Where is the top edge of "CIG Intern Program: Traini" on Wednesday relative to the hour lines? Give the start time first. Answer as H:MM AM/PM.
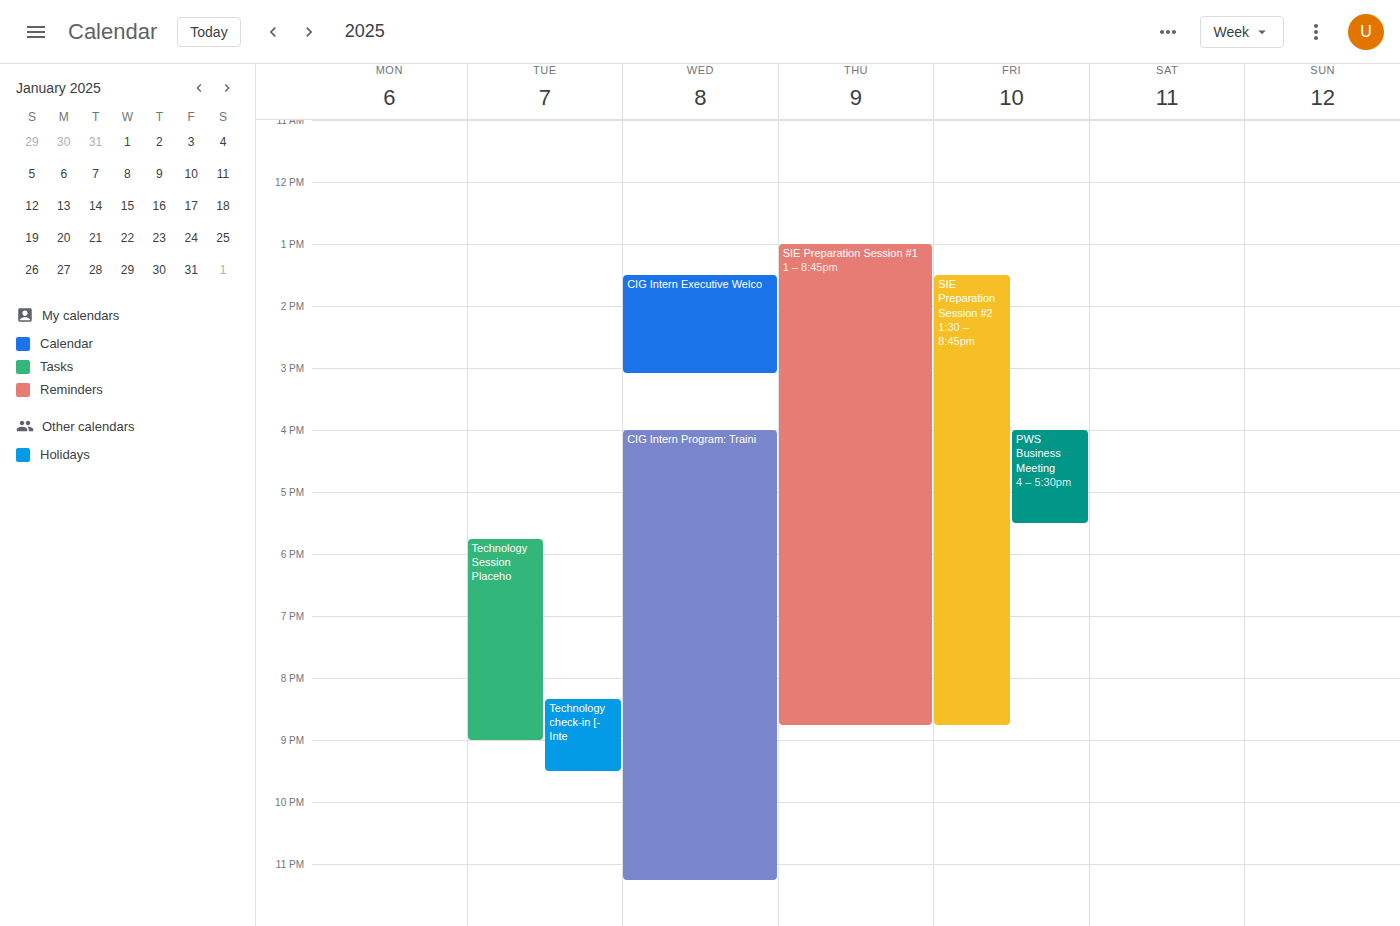
4:00 PM -- exactly on the 4 PM line.